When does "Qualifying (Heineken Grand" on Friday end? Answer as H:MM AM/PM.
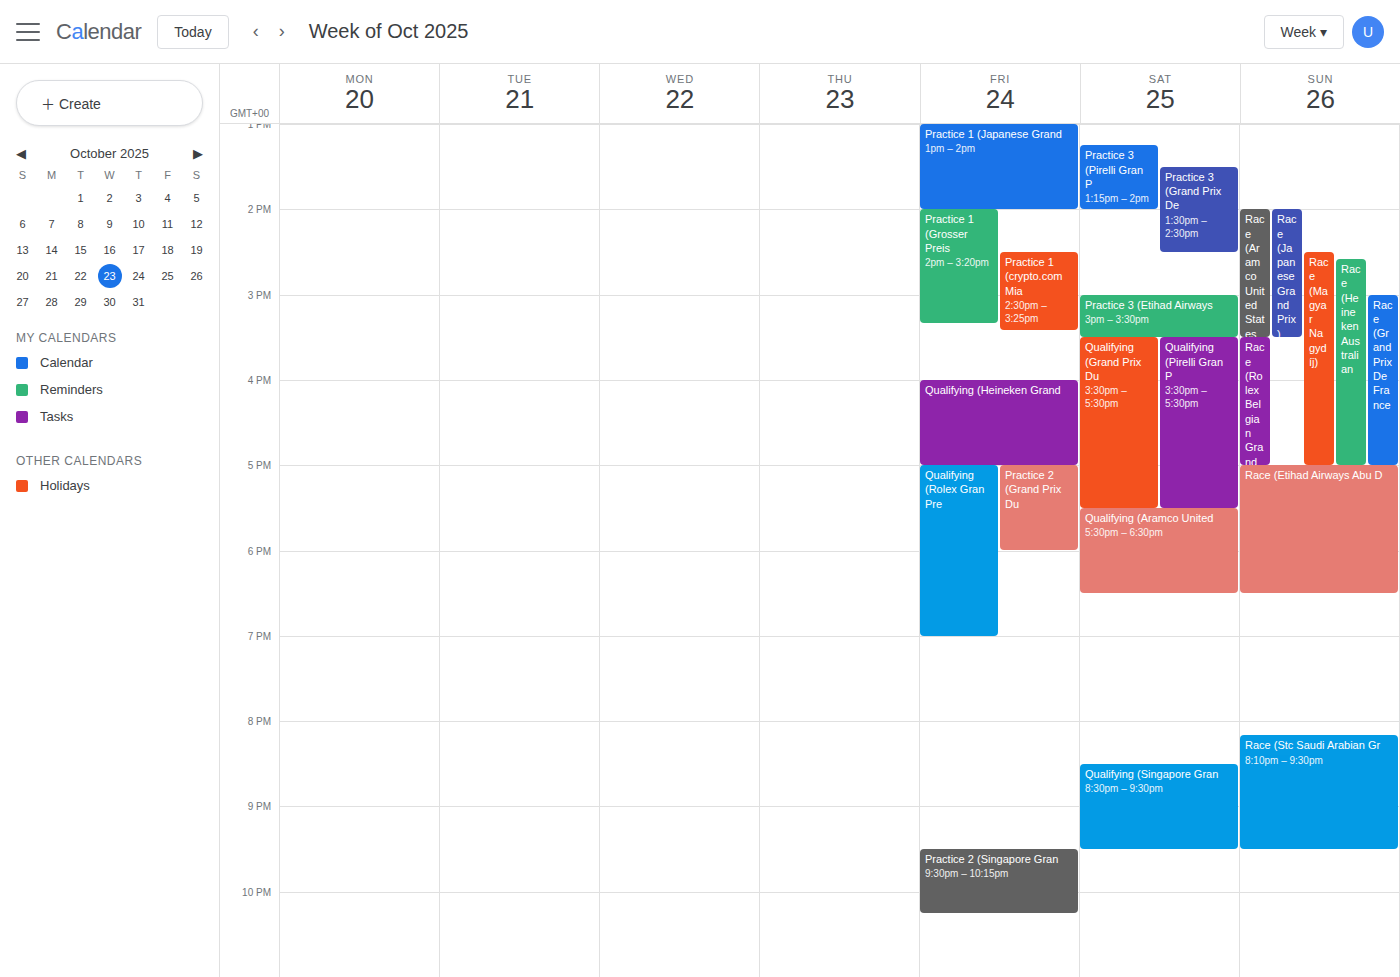
5:00 PM